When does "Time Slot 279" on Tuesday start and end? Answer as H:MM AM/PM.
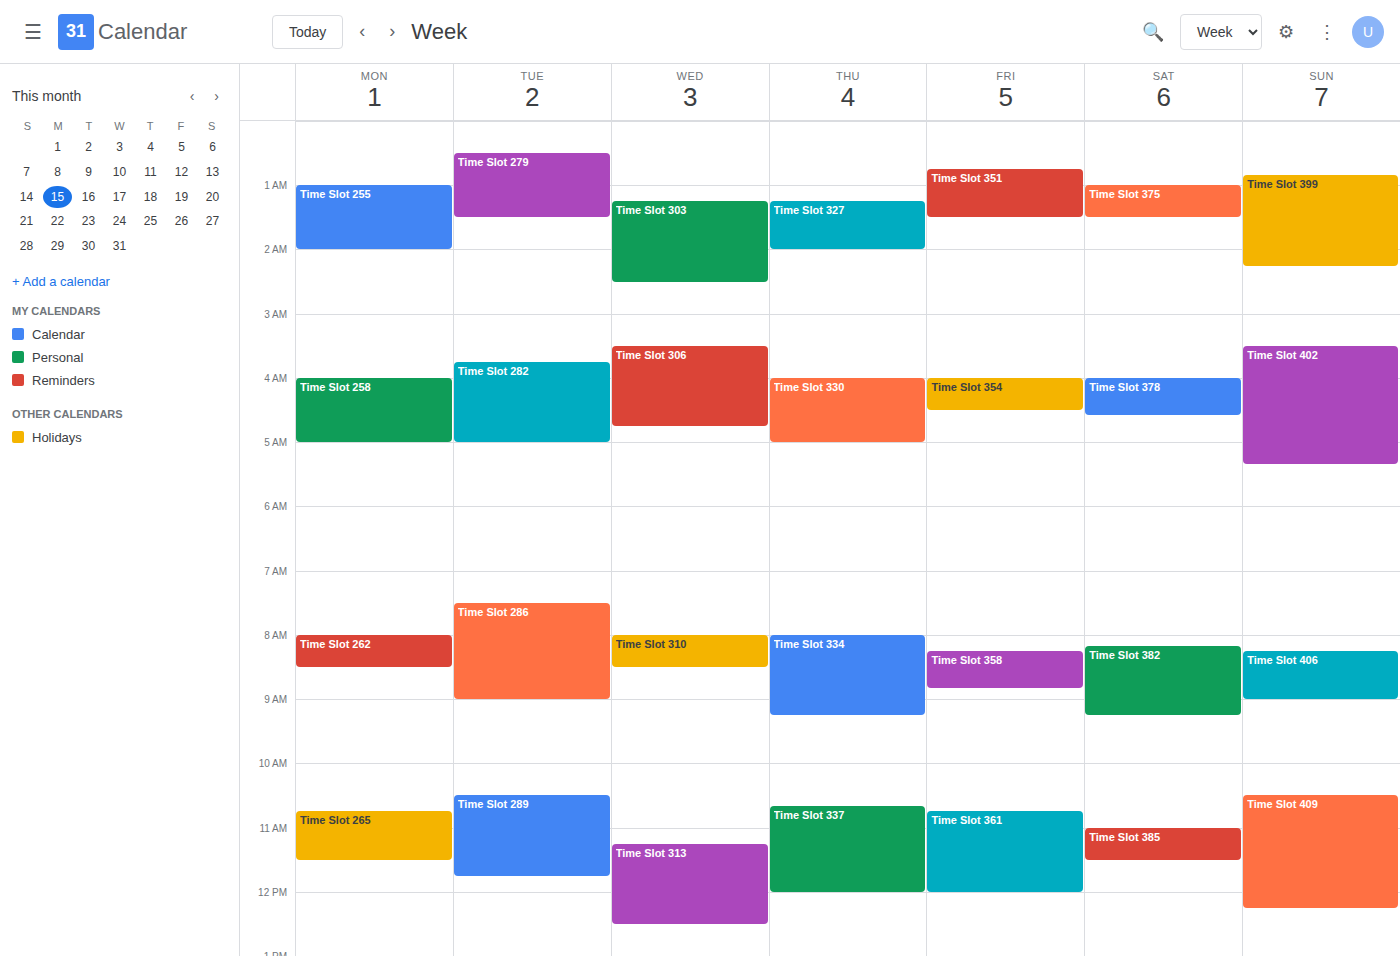
12:30 AM to 1:30 AM